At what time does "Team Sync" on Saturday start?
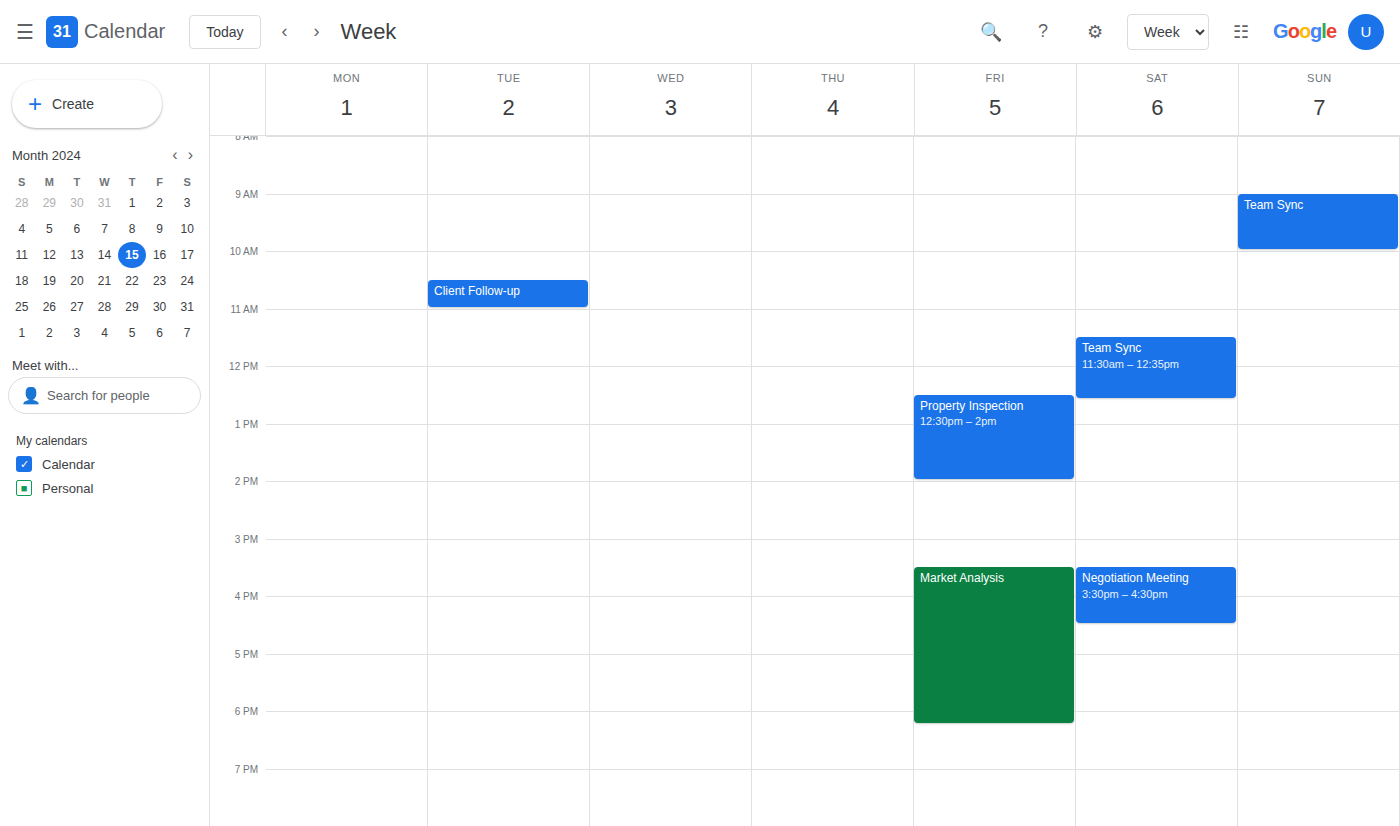
11:30 AM